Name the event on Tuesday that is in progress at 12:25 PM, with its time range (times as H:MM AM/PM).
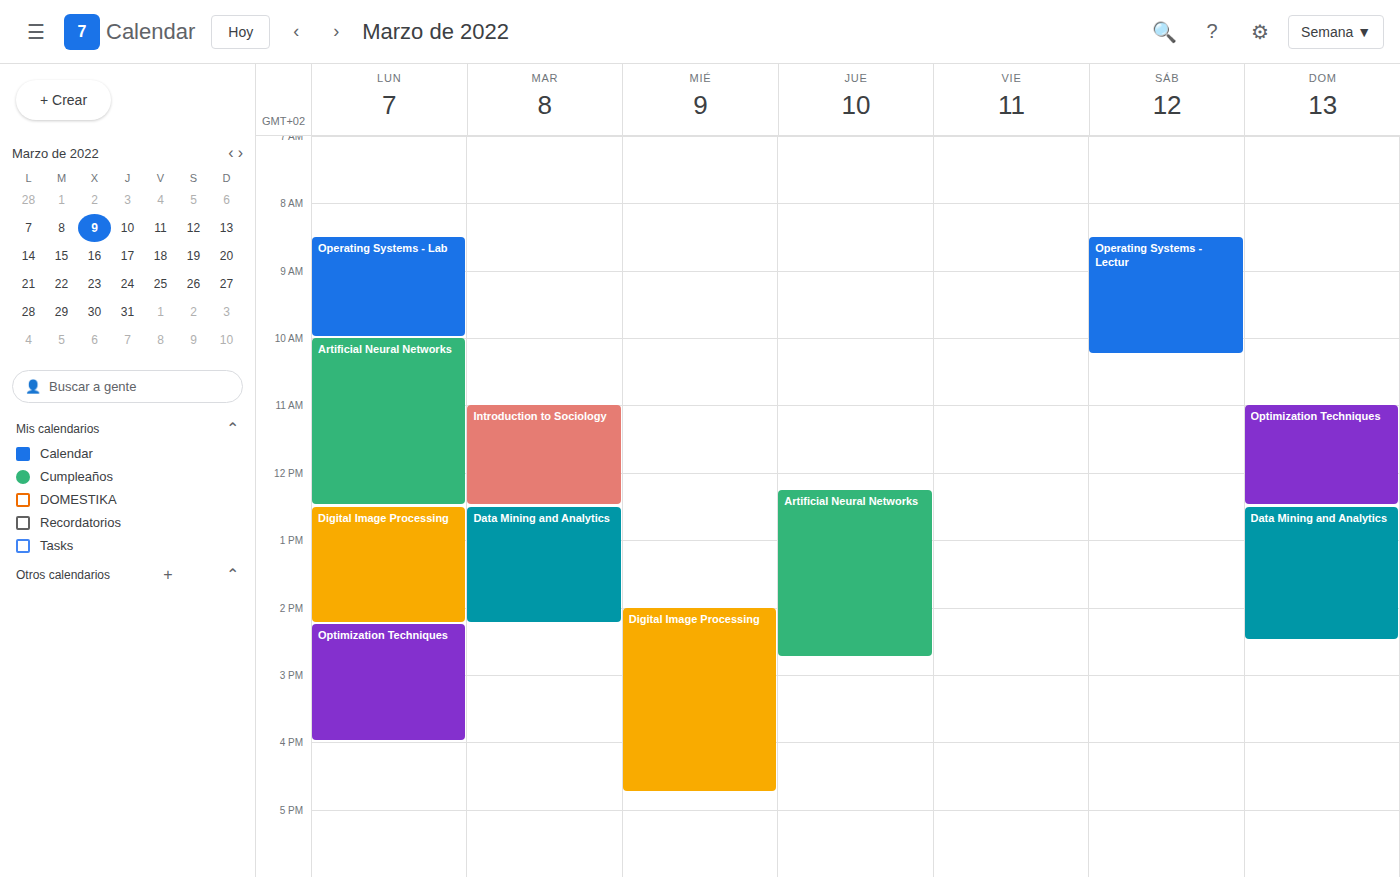
"Introduction to Sociology", 11:00 AM to 12:30 PM